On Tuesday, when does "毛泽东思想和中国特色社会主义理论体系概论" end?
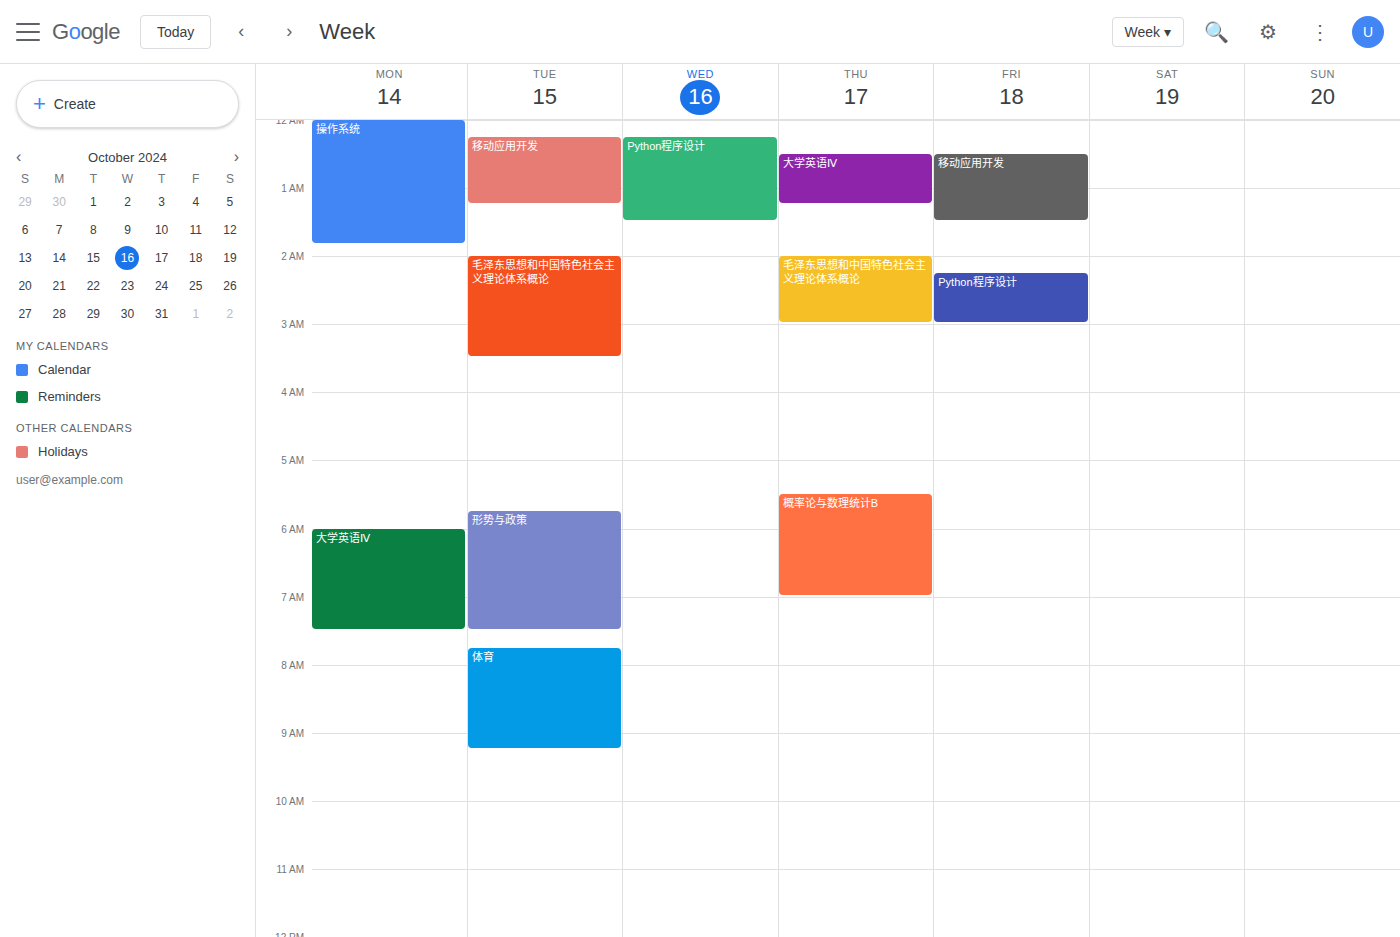
3:30 AM